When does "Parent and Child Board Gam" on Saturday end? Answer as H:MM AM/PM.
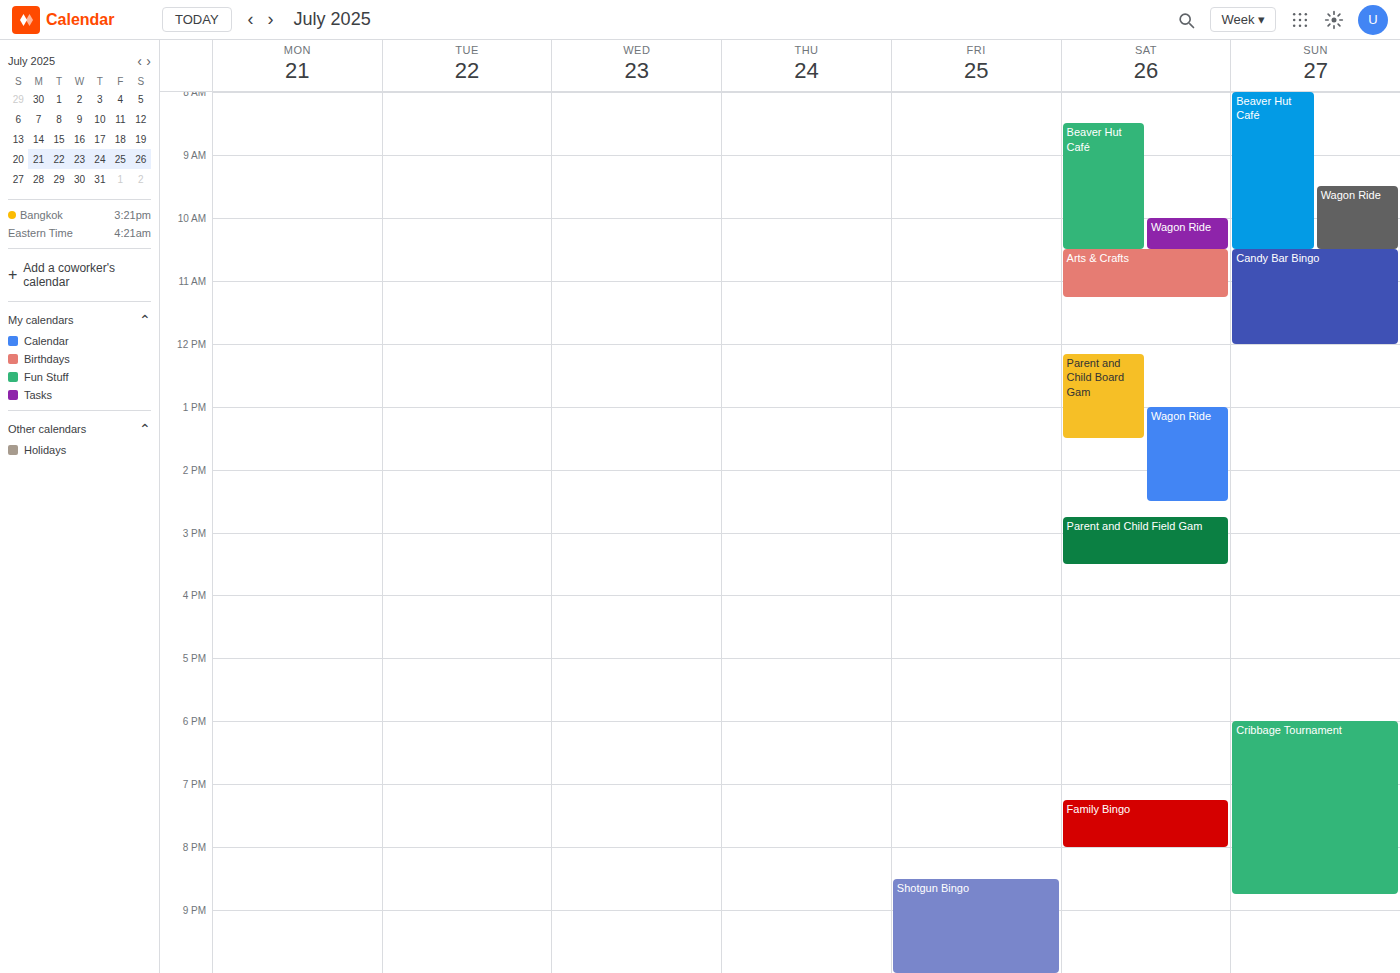
1:30 PM